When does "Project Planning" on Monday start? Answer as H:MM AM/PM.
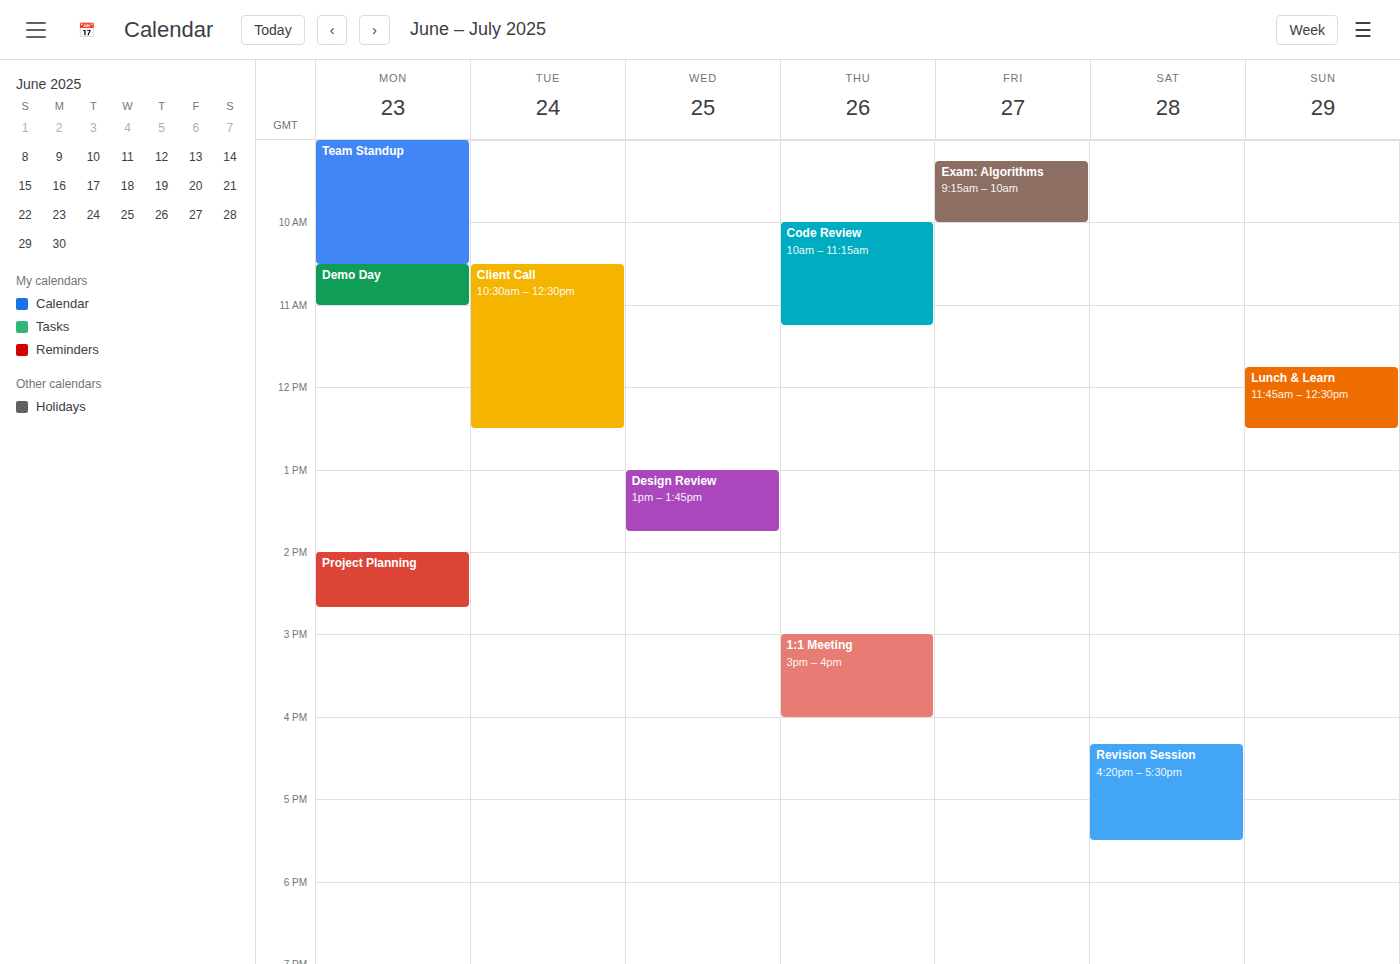
2:00 PM